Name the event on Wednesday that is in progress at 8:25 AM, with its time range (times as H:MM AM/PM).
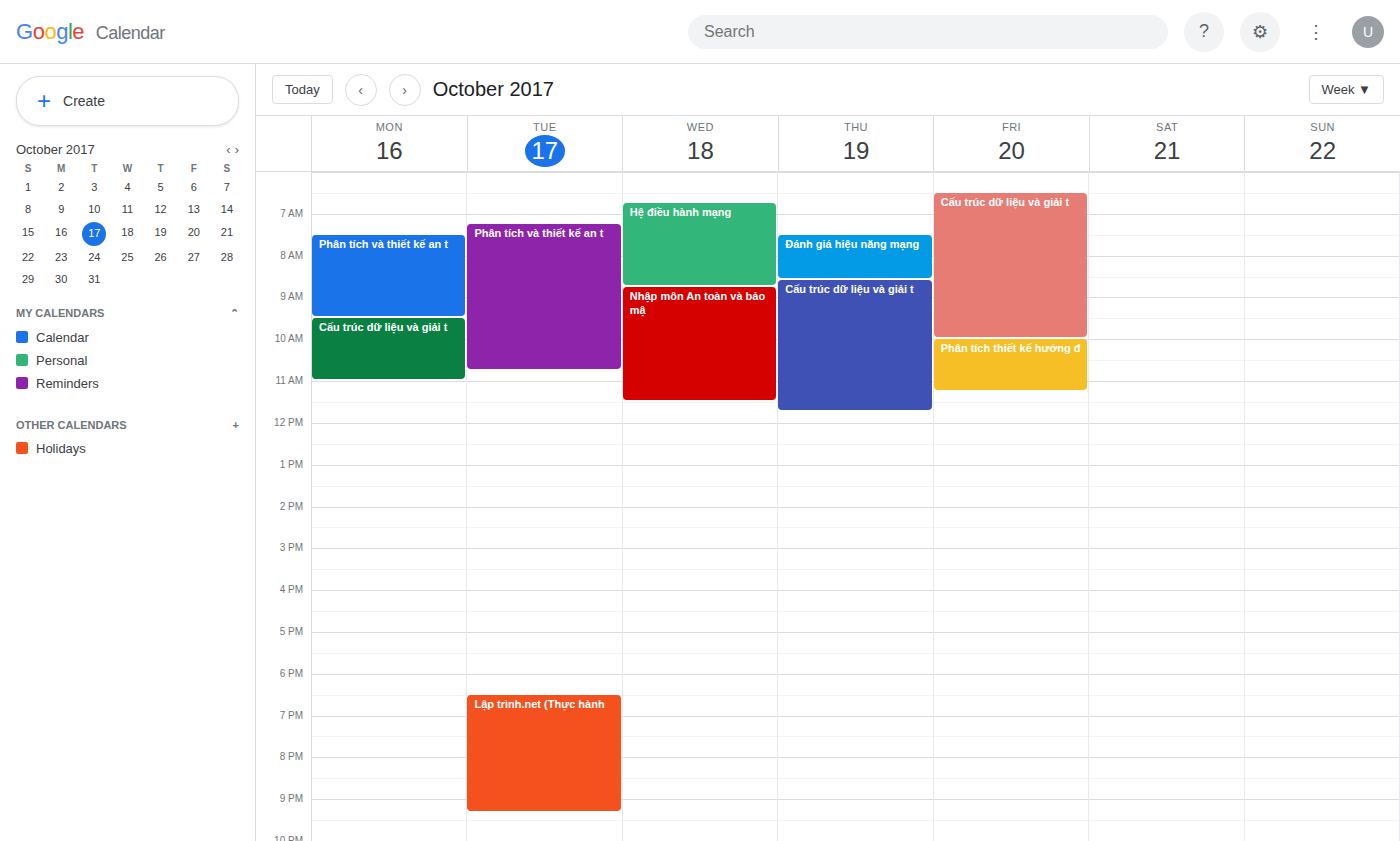
"Hệ điều hành mạng", 6:45 AM to 8:45 AM